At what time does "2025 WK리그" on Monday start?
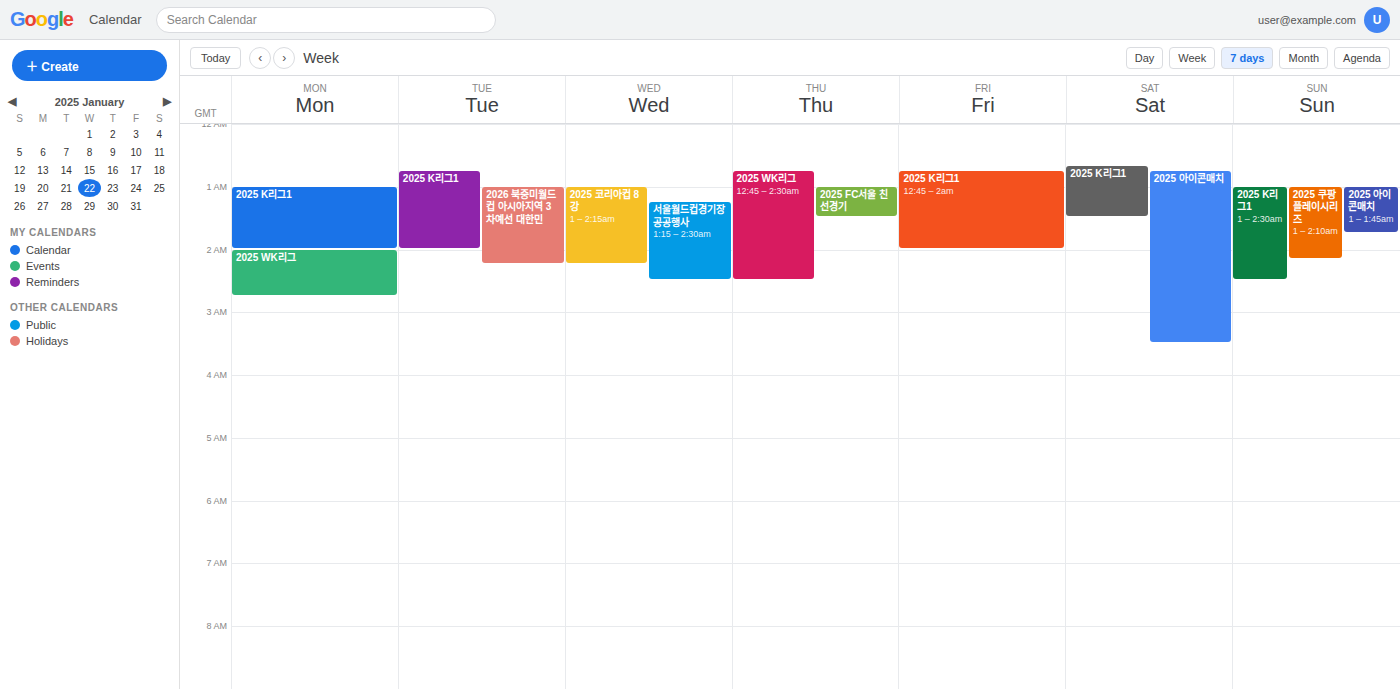
2:00 AM